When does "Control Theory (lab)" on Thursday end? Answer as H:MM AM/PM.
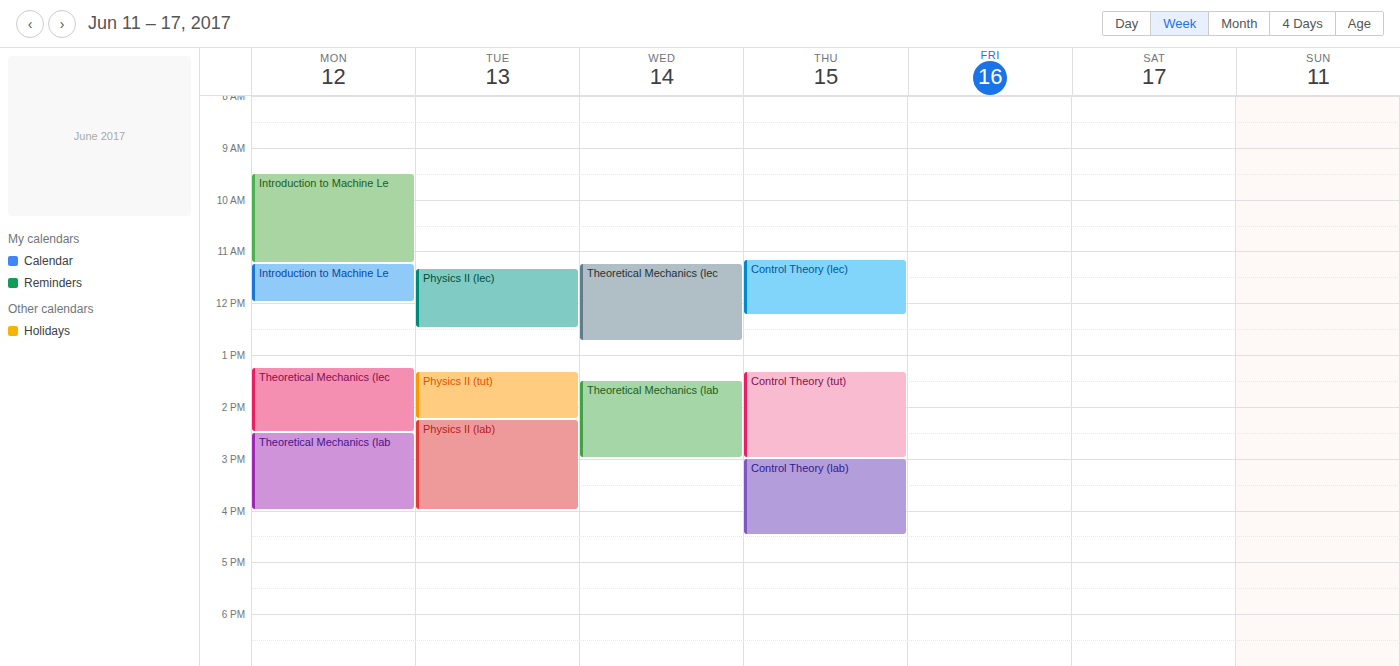
4:30 PM